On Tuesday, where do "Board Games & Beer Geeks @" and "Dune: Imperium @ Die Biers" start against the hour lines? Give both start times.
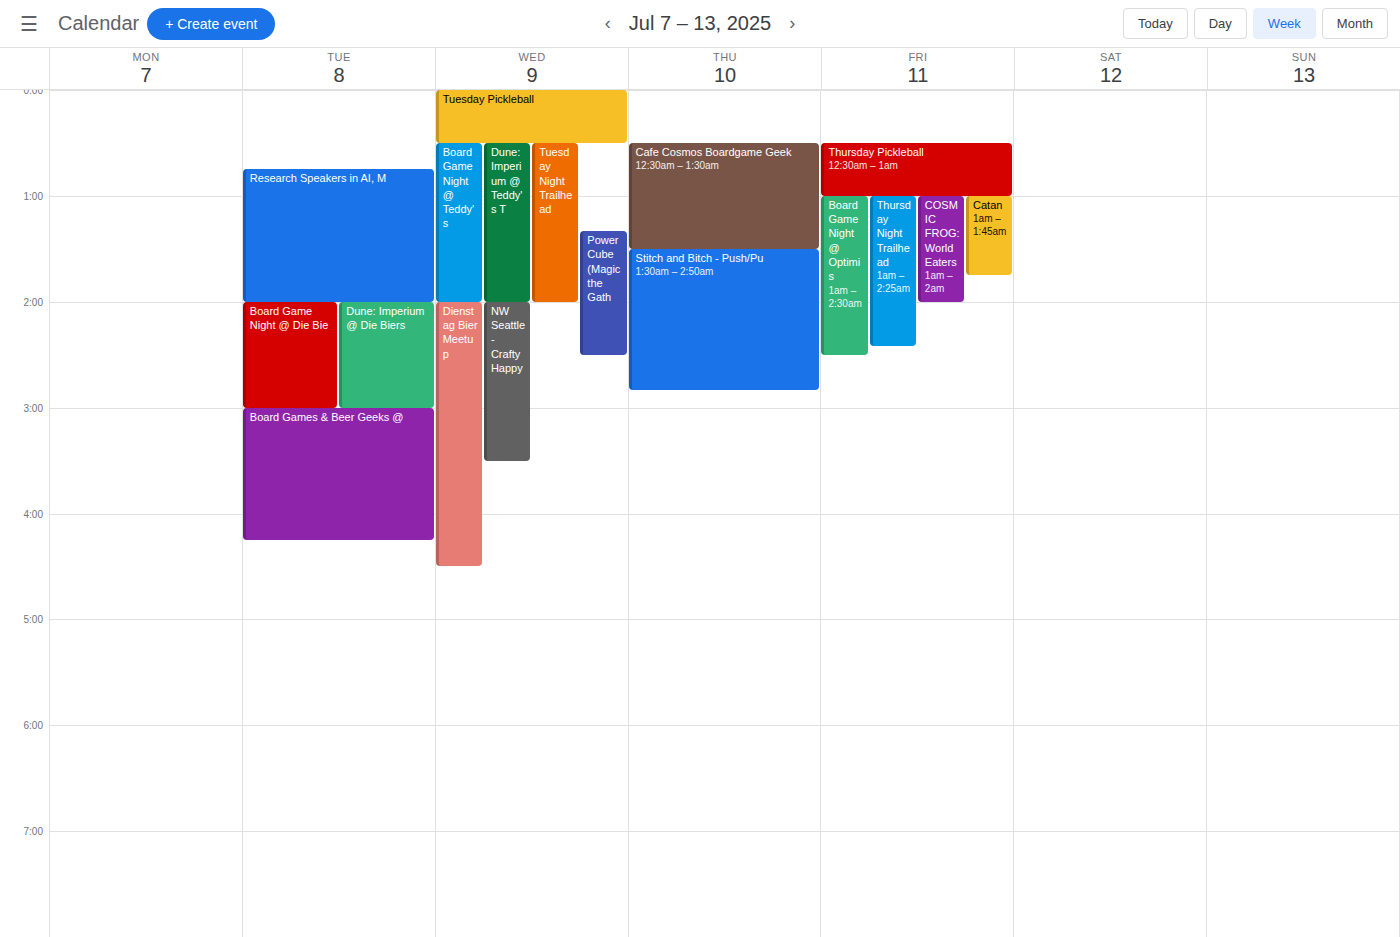
"Board Games & Beer Geeks @": 3:00 AM, exactly on the 3 AM line. "Dune: Imperium @ Die Biers": 2:00 AM, exactly on the 2 AM line.